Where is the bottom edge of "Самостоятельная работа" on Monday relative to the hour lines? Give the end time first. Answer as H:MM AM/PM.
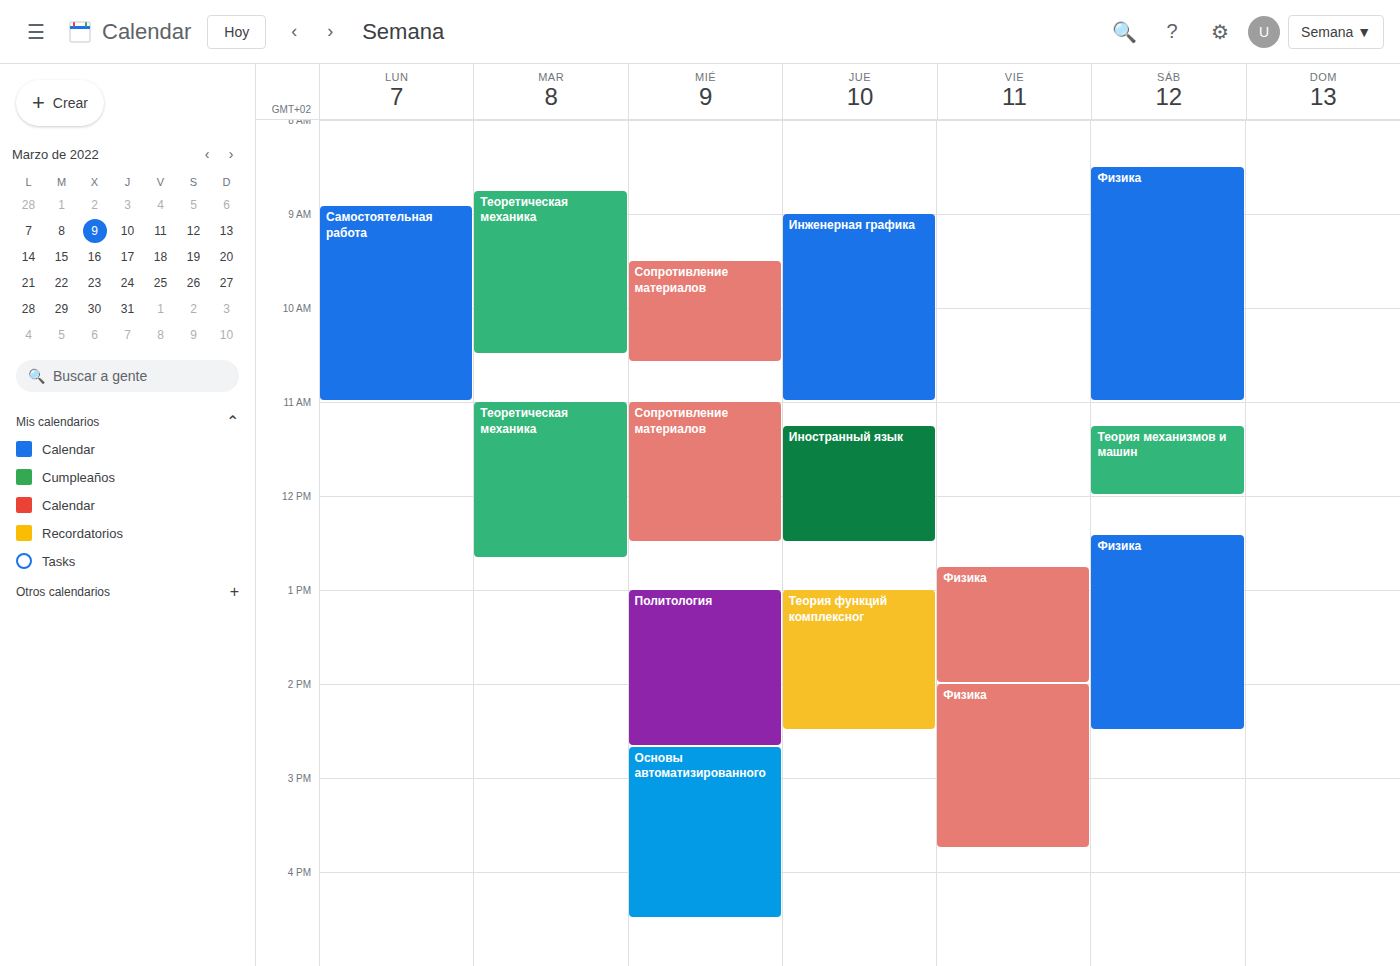
11:00 AM -- exactly on the 11 AM line.